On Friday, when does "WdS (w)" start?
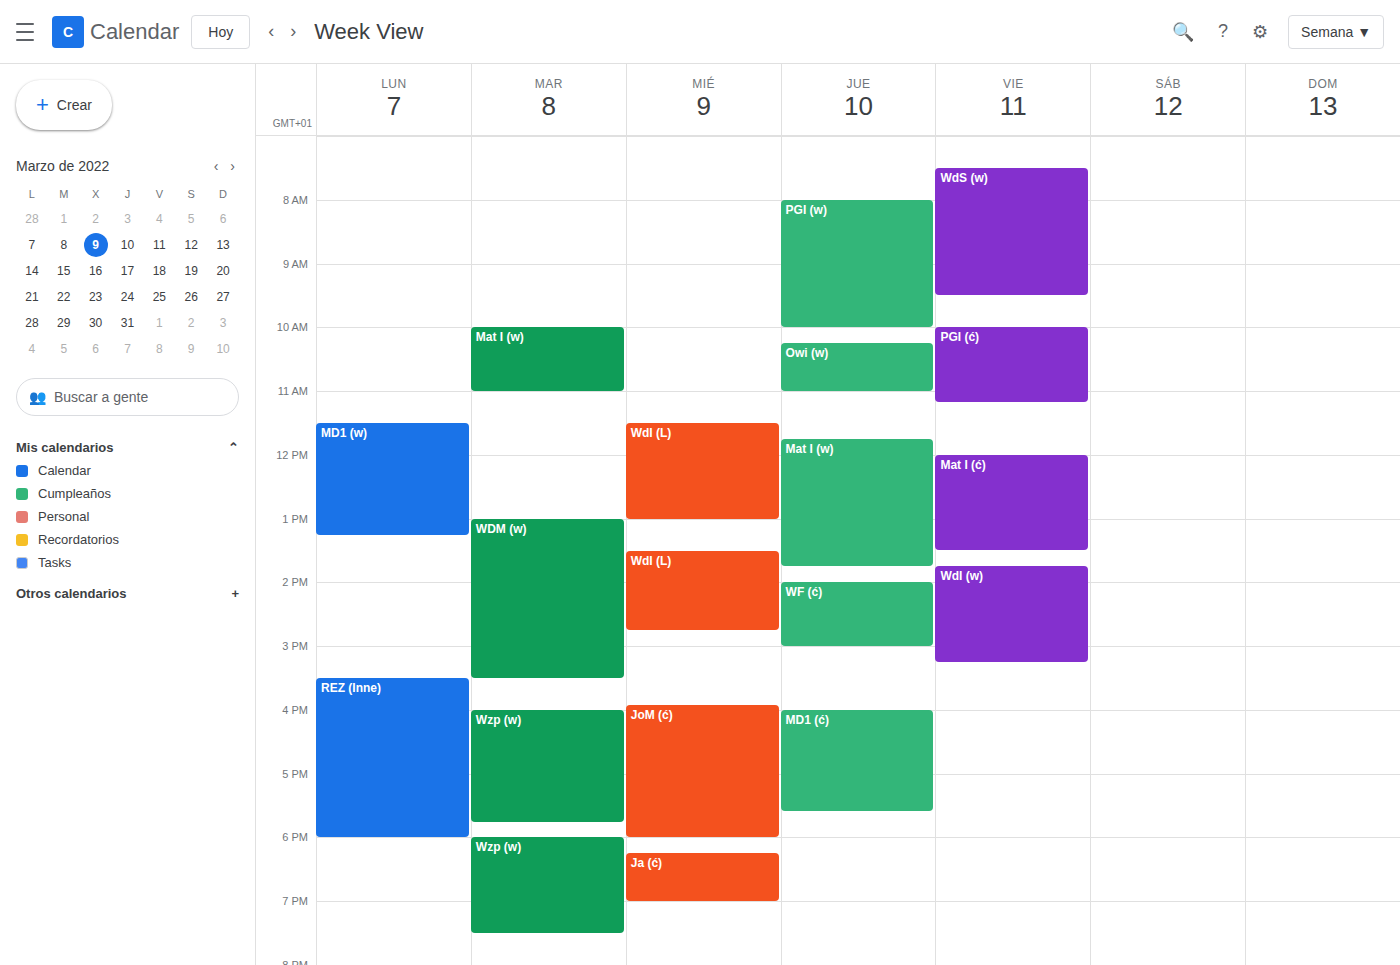
7:30 AM